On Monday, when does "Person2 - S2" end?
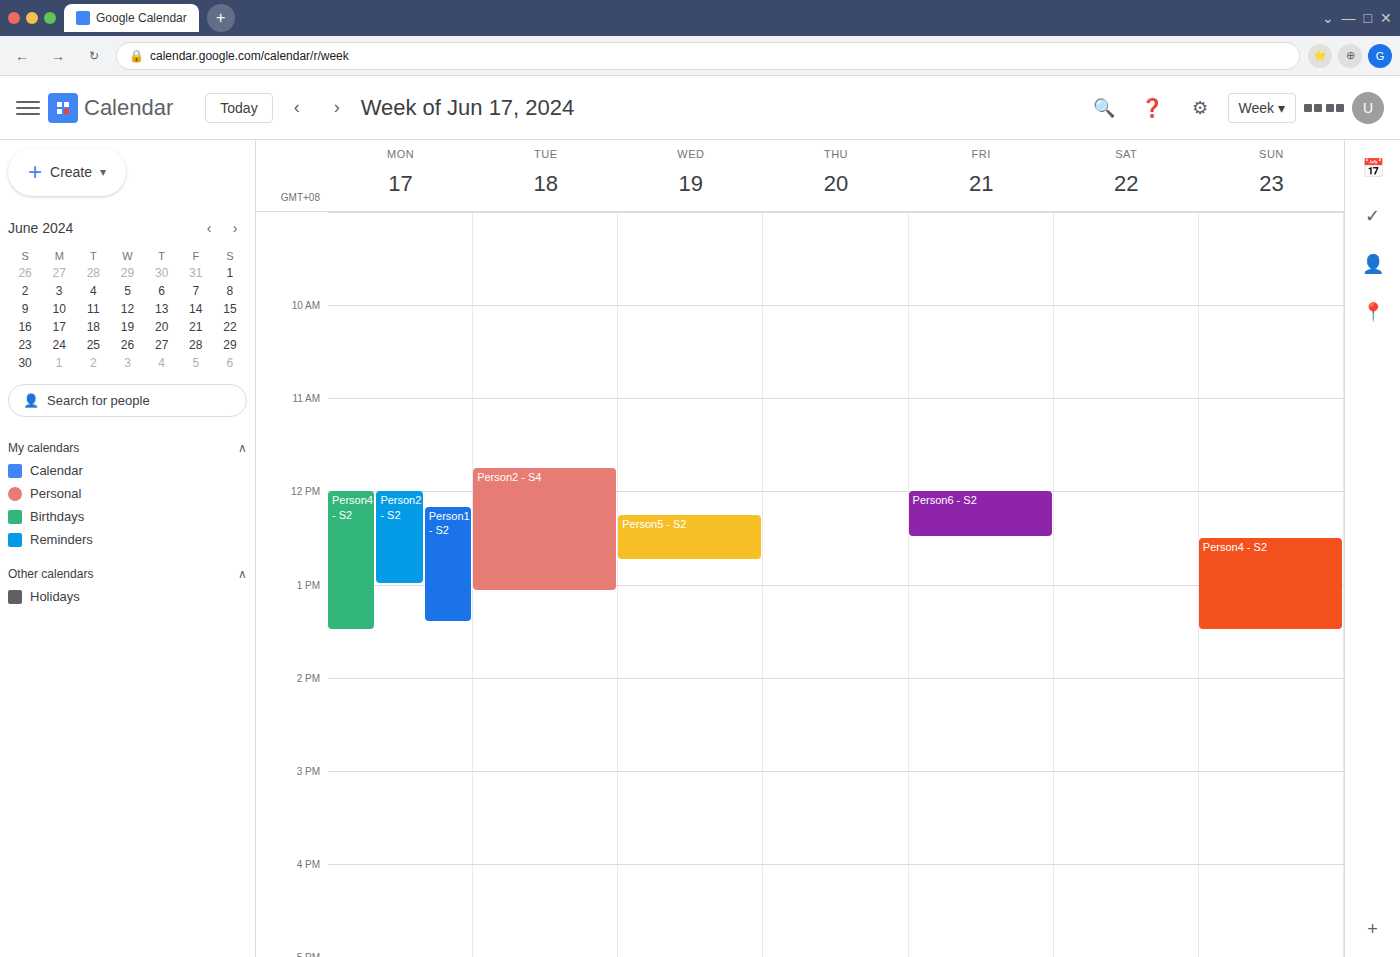
13:00